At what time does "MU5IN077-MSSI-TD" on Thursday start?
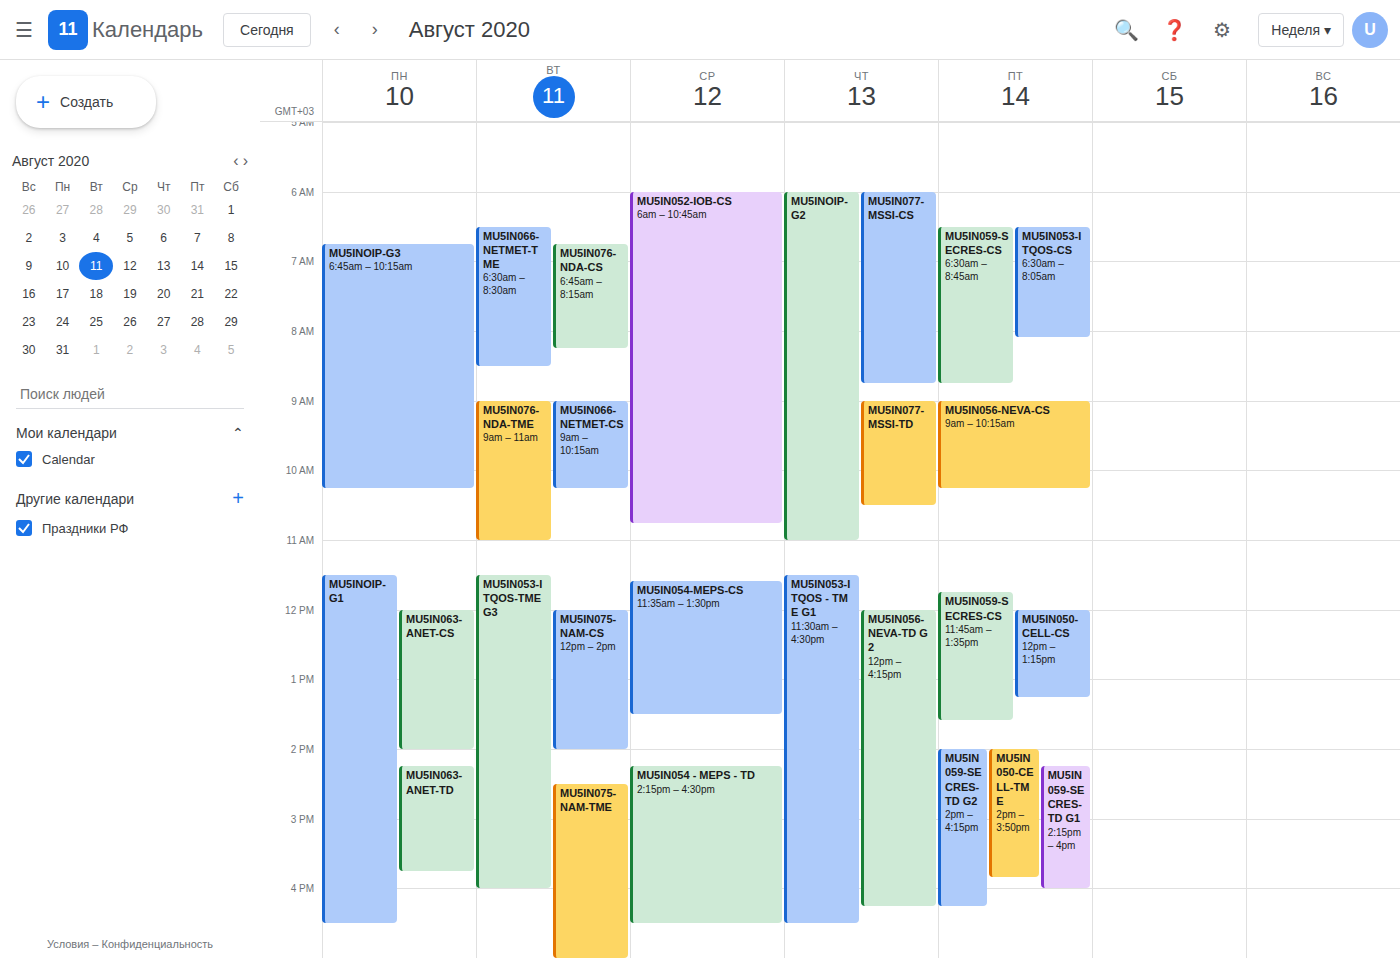
9:00 AM